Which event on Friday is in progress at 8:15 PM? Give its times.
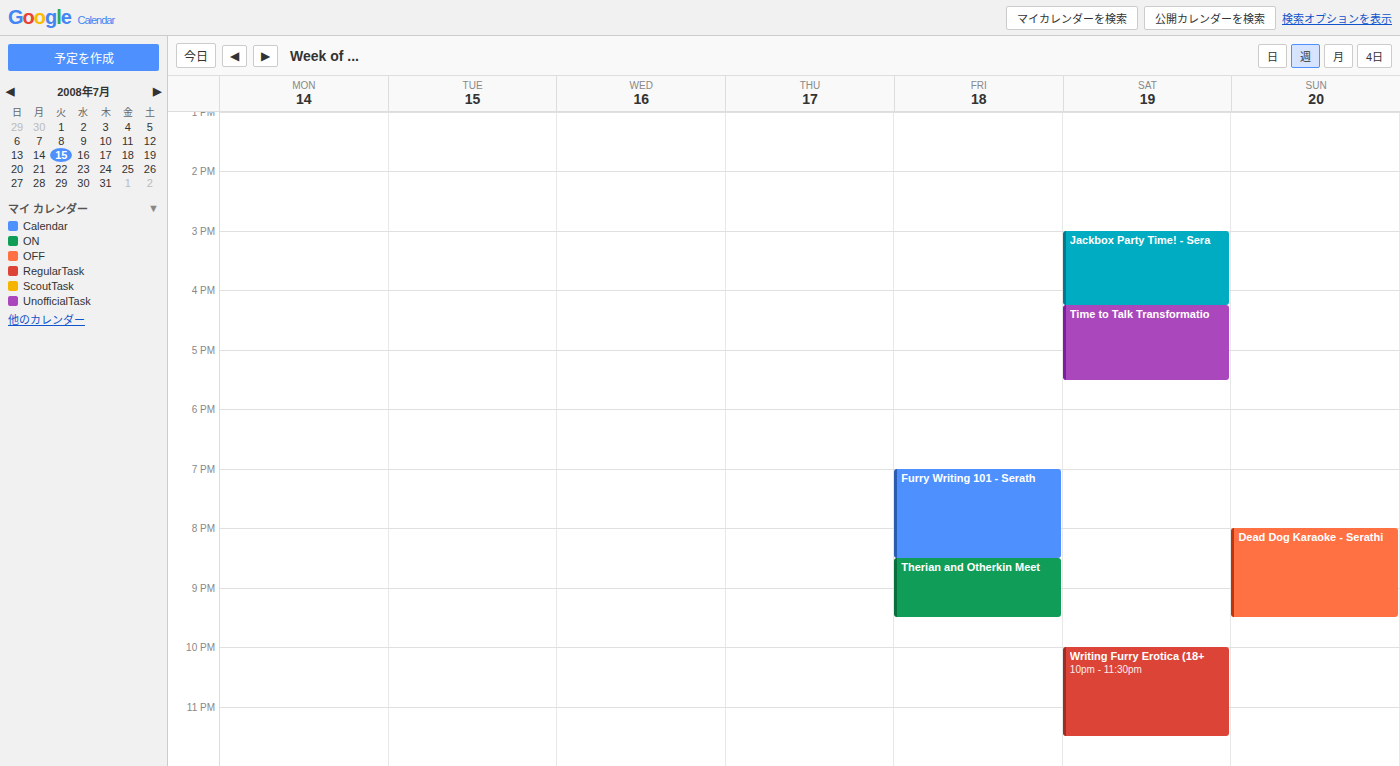
"Furry Writing 101 - Serath", 7:00 PM to 8:30 PM